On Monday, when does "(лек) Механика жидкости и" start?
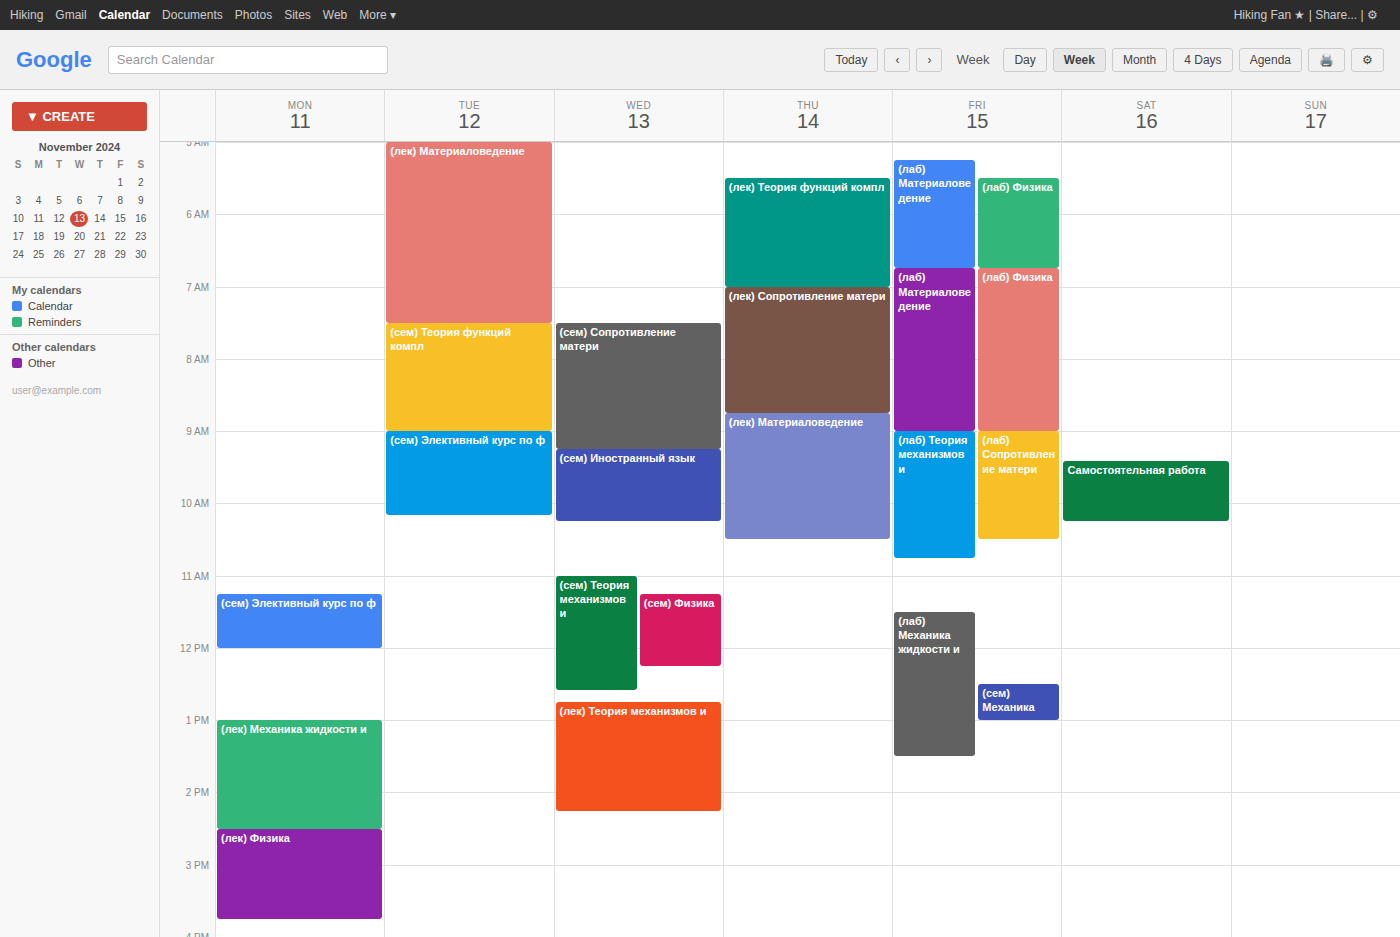
1:00 PM